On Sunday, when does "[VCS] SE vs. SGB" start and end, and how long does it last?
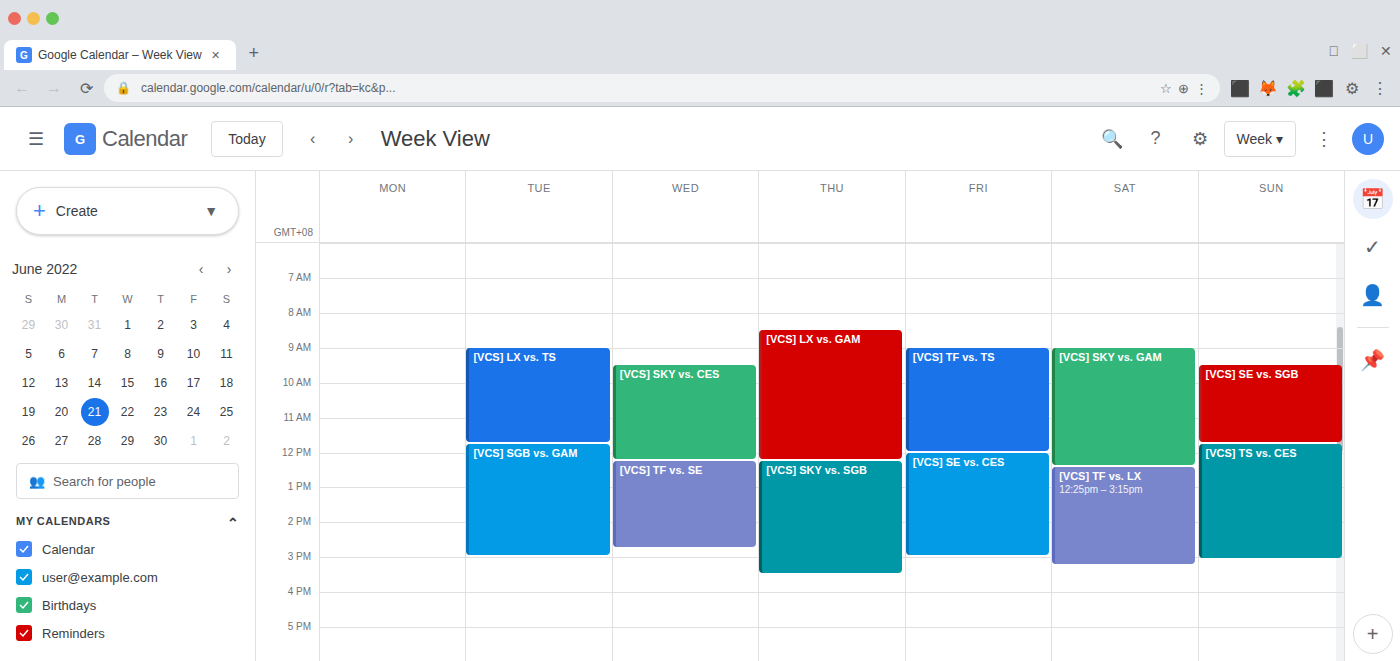
9:30 AM to 11:45 AM, 2 hours 15 minutes